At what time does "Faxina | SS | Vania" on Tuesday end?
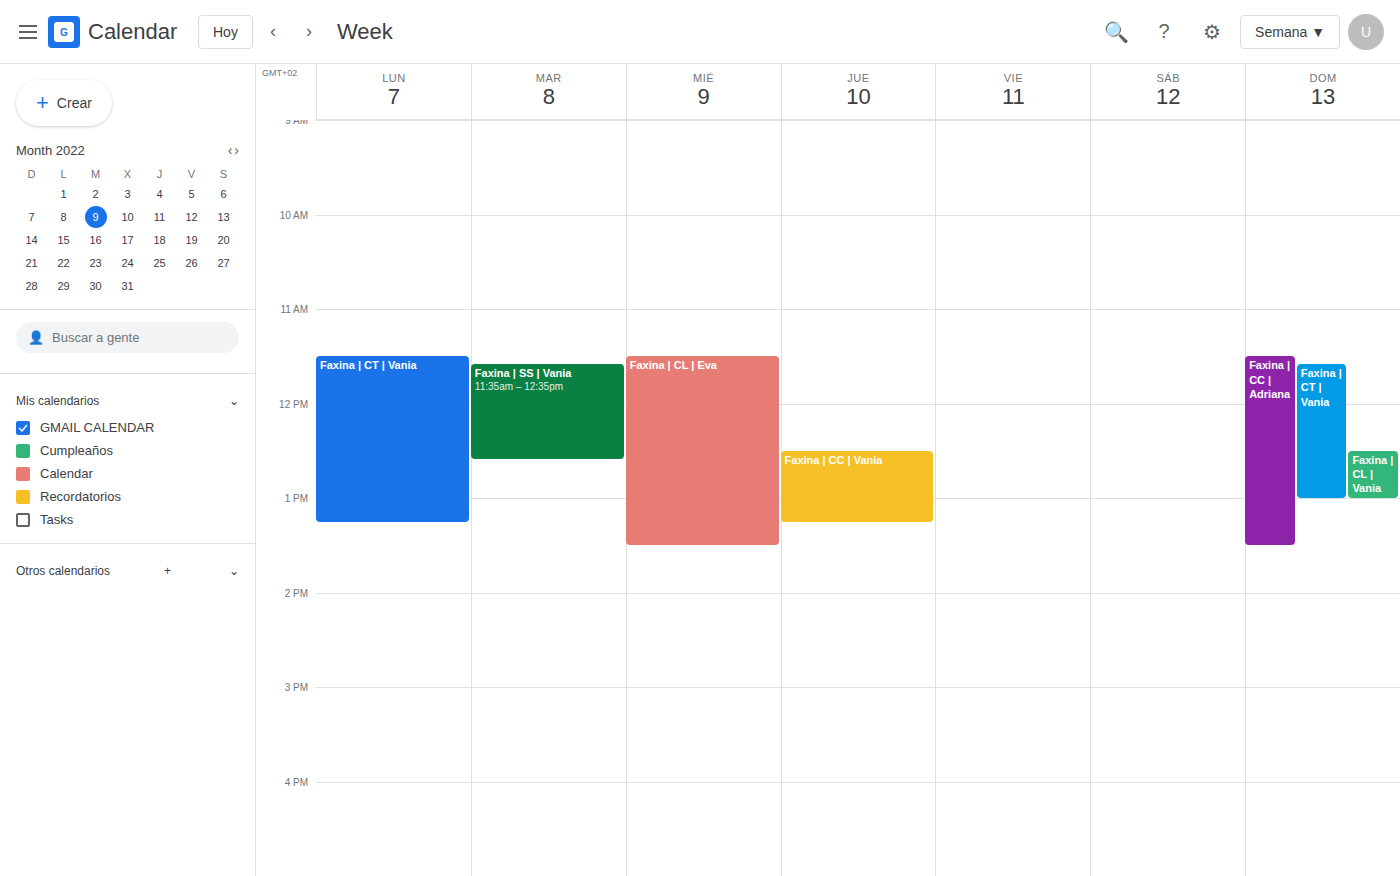
12:35 PM